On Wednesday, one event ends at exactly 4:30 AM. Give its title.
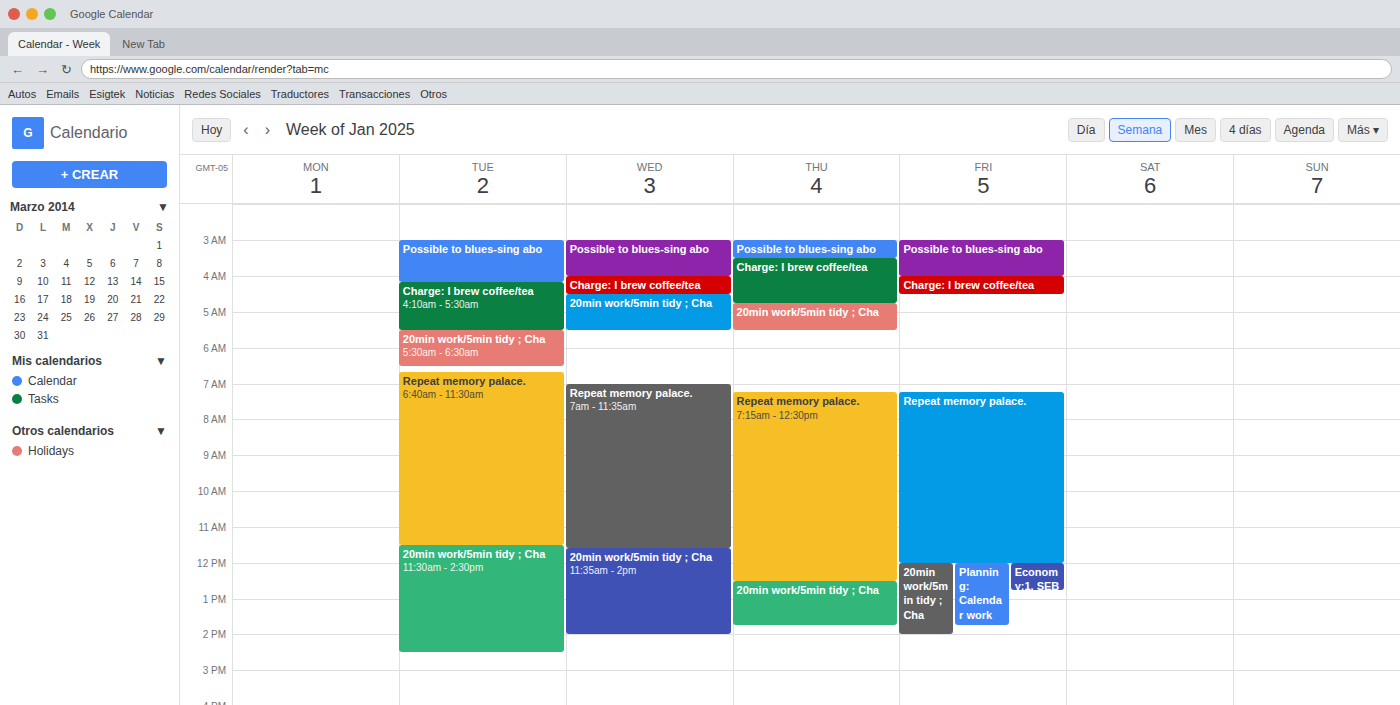
"Charge: I brew coffee/tea"